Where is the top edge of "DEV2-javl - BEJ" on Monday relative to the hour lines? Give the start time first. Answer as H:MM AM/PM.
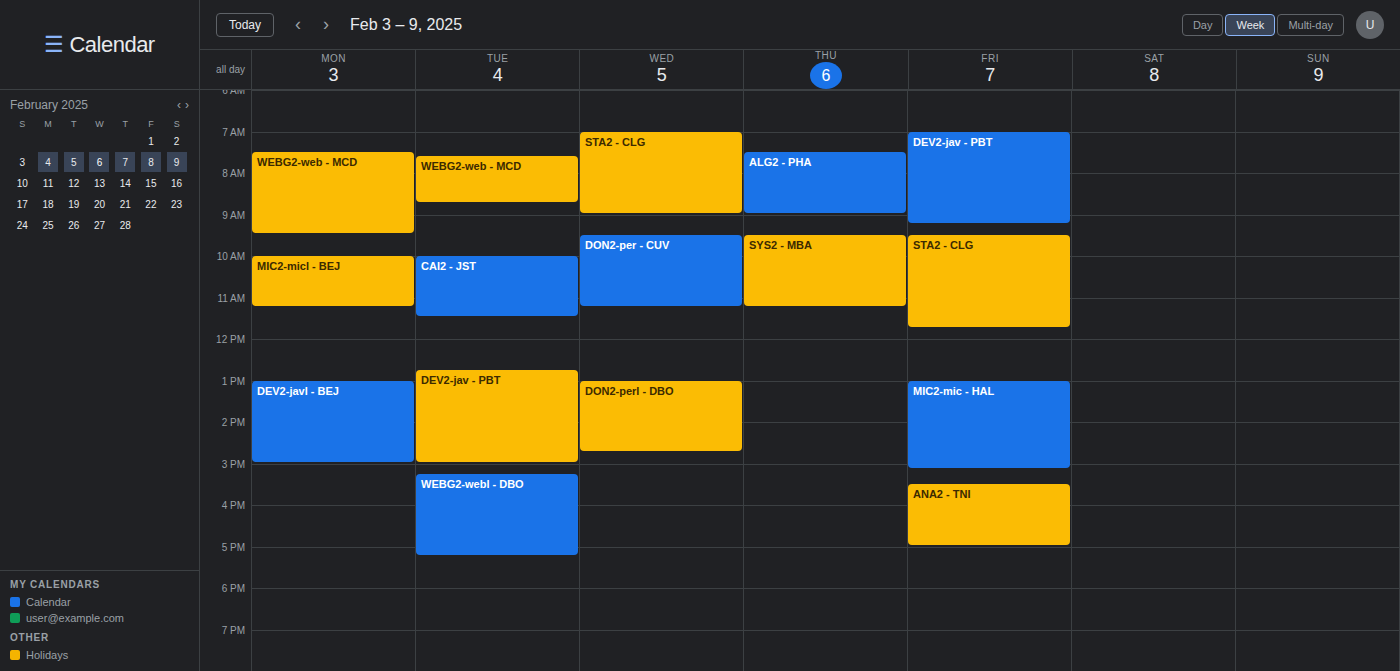
1:00 PM -- exactly on the 1 PM line.